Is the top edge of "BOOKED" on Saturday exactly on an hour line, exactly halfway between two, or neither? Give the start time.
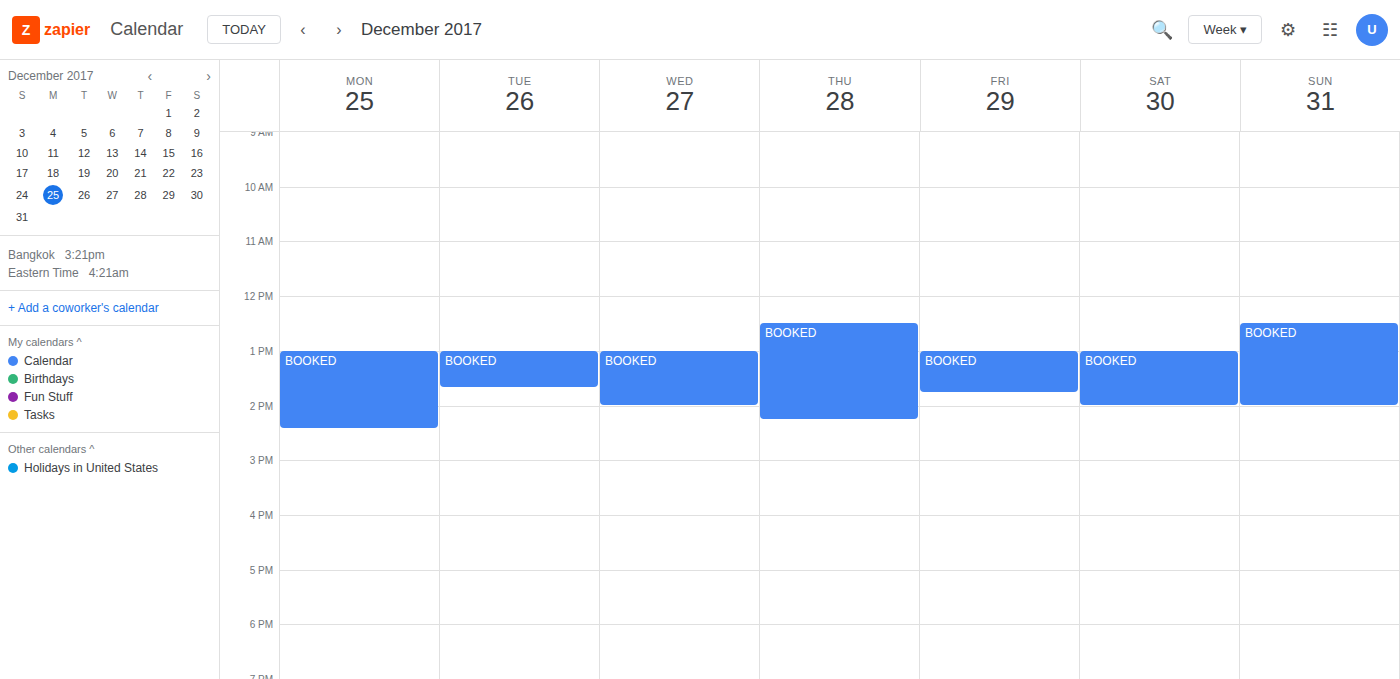
1:00 PM -- exactly on the 1 PM line.